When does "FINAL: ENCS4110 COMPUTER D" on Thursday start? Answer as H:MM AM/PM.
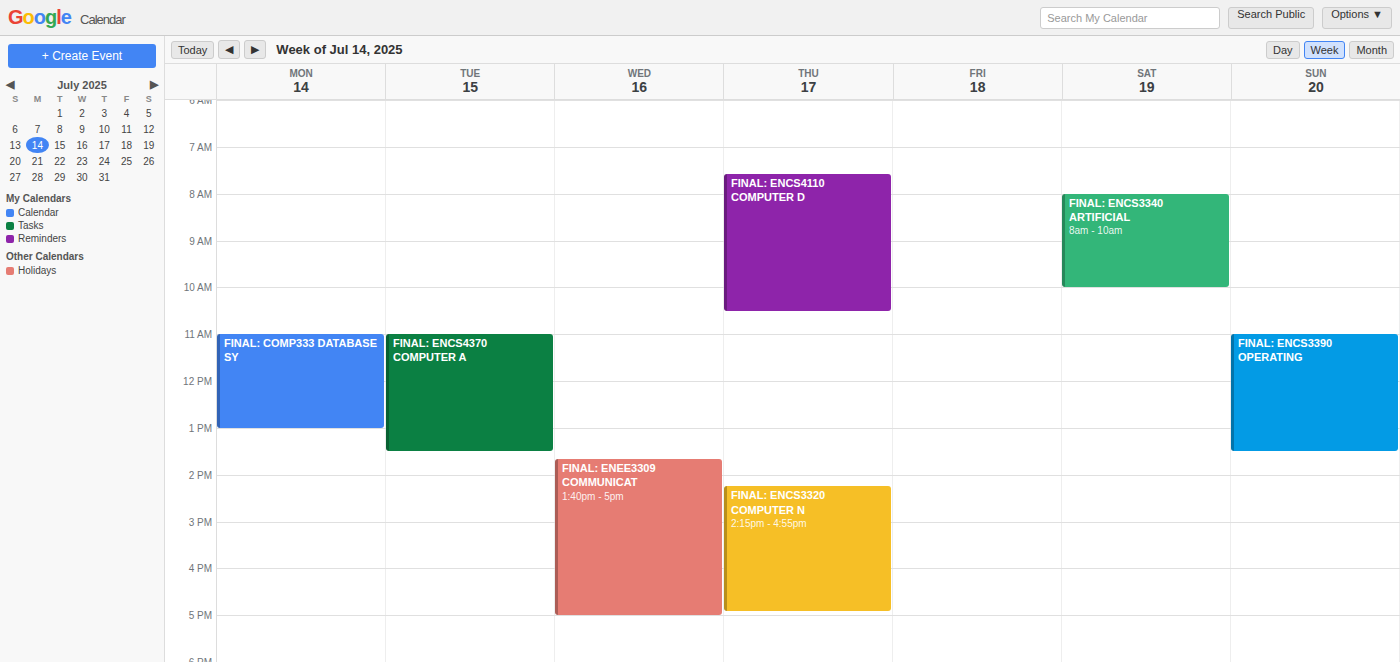
7:35 AM